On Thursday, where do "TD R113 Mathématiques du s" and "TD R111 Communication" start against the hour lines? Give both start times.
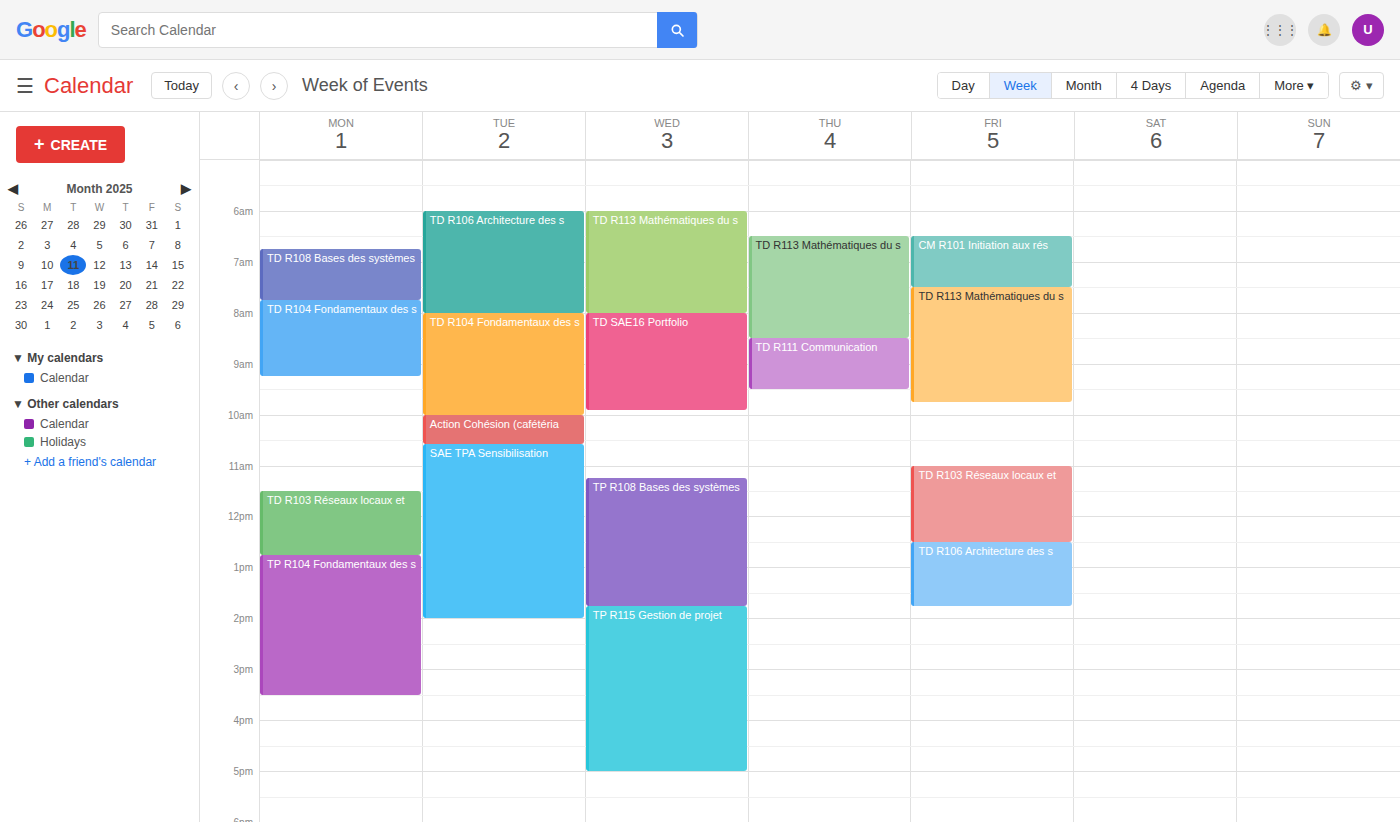
"TD R113 Mathématiques du s": 6:30 AM, halfway between the 6 AM and 7 AM lines. "TD R111 Communication": 8:30 AM, halfway between the 8 AM and 9 AM lines.